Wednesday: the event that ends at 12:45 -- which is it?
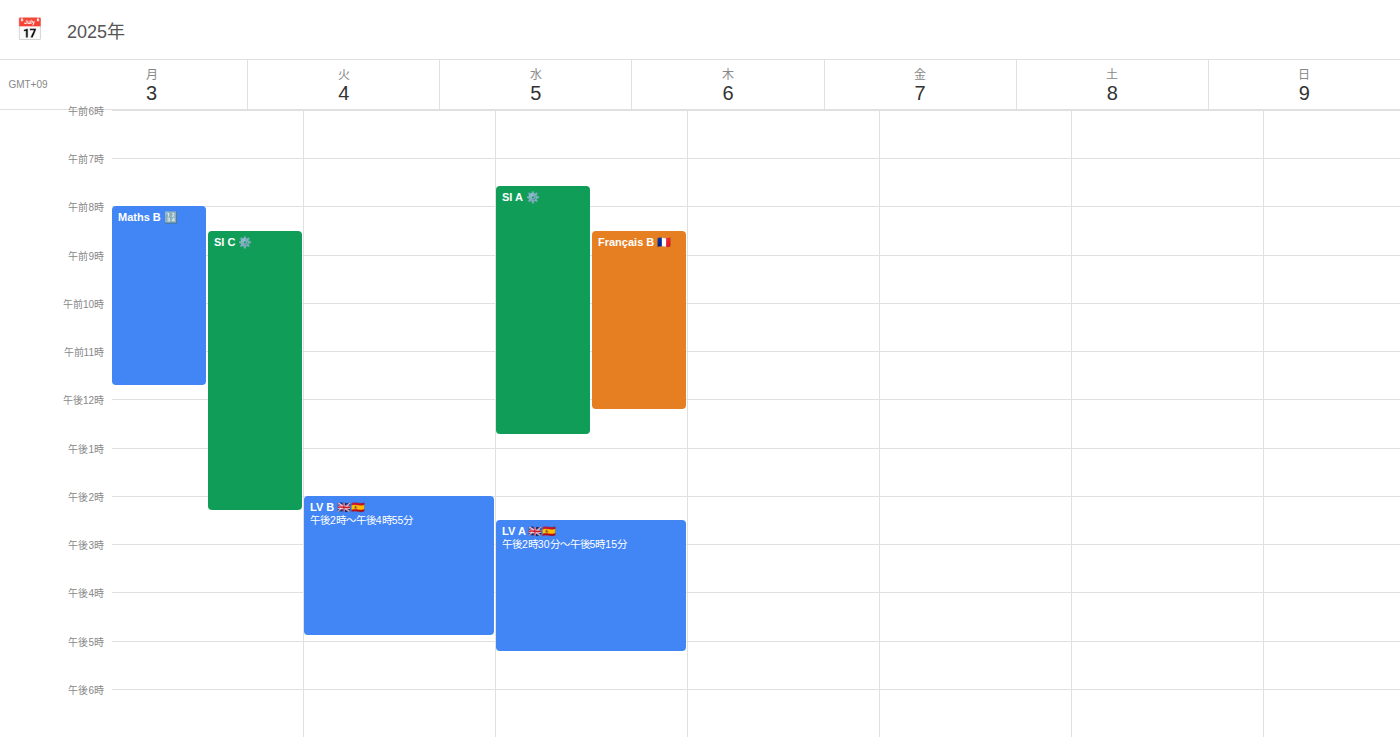
"SI A ⚙️"